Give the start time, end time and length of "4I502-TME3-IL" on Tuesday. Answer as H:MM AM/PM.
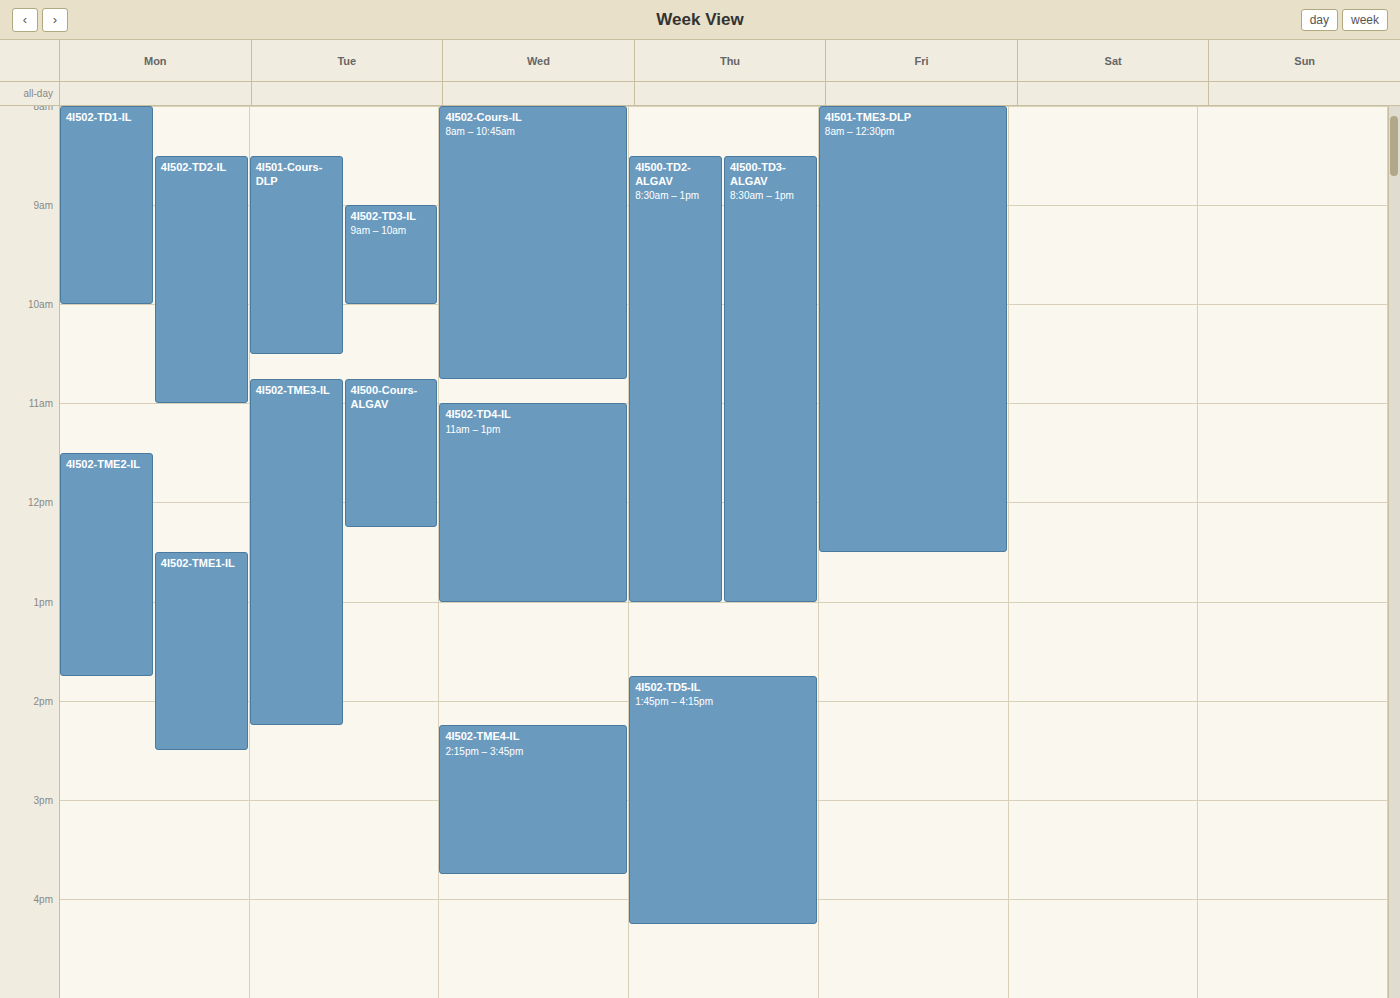
10:45 AM to 2:15 PM, 3 hours 30 minutes